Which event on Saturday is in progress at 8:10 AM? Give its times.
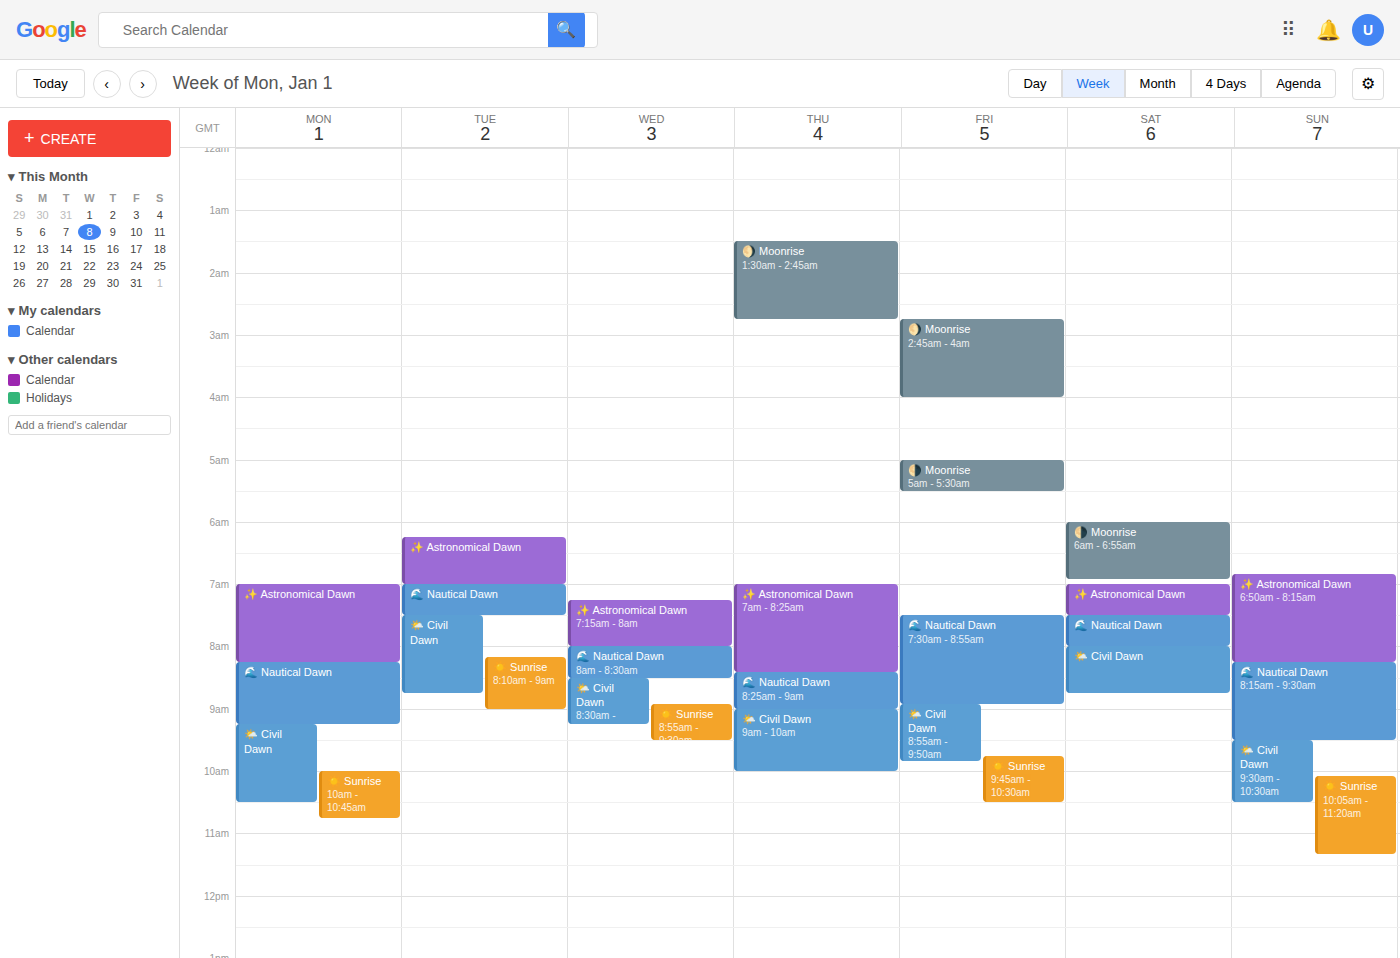
"🌤️ Civil Dawn", 8:00 AM to 8:45 AM